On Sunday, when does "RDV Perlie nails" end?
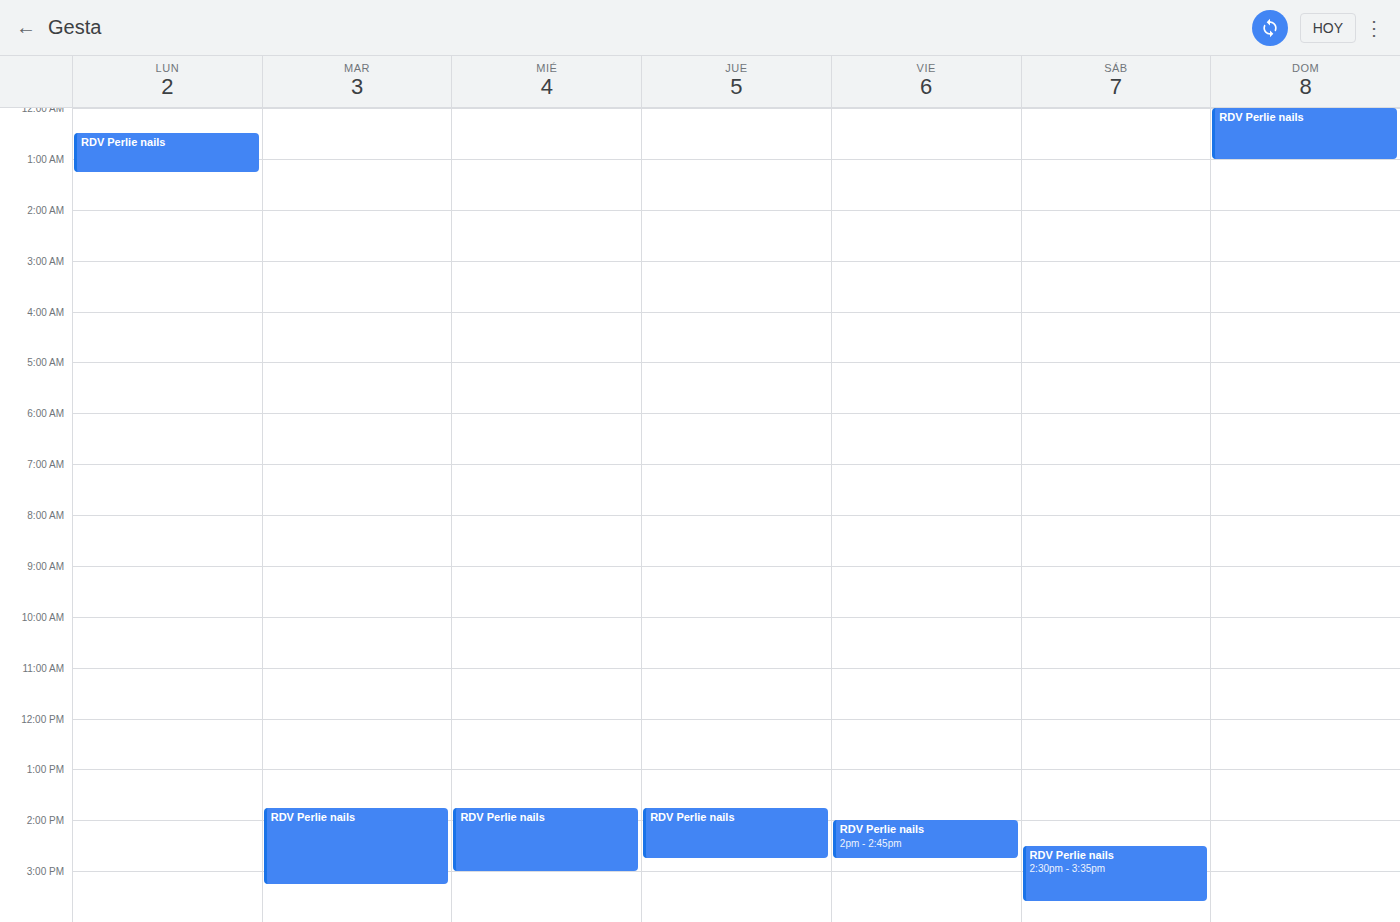
1:00 AM